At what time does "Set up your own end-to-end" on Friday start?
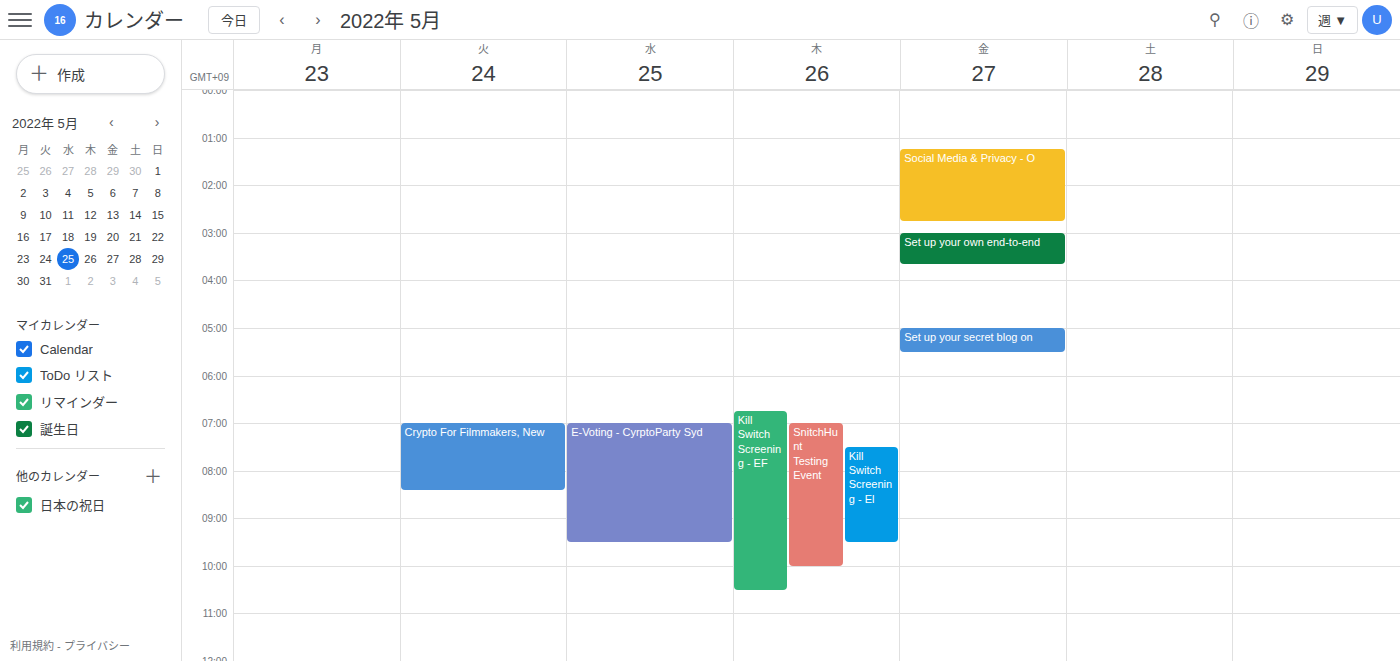
3:00 AM